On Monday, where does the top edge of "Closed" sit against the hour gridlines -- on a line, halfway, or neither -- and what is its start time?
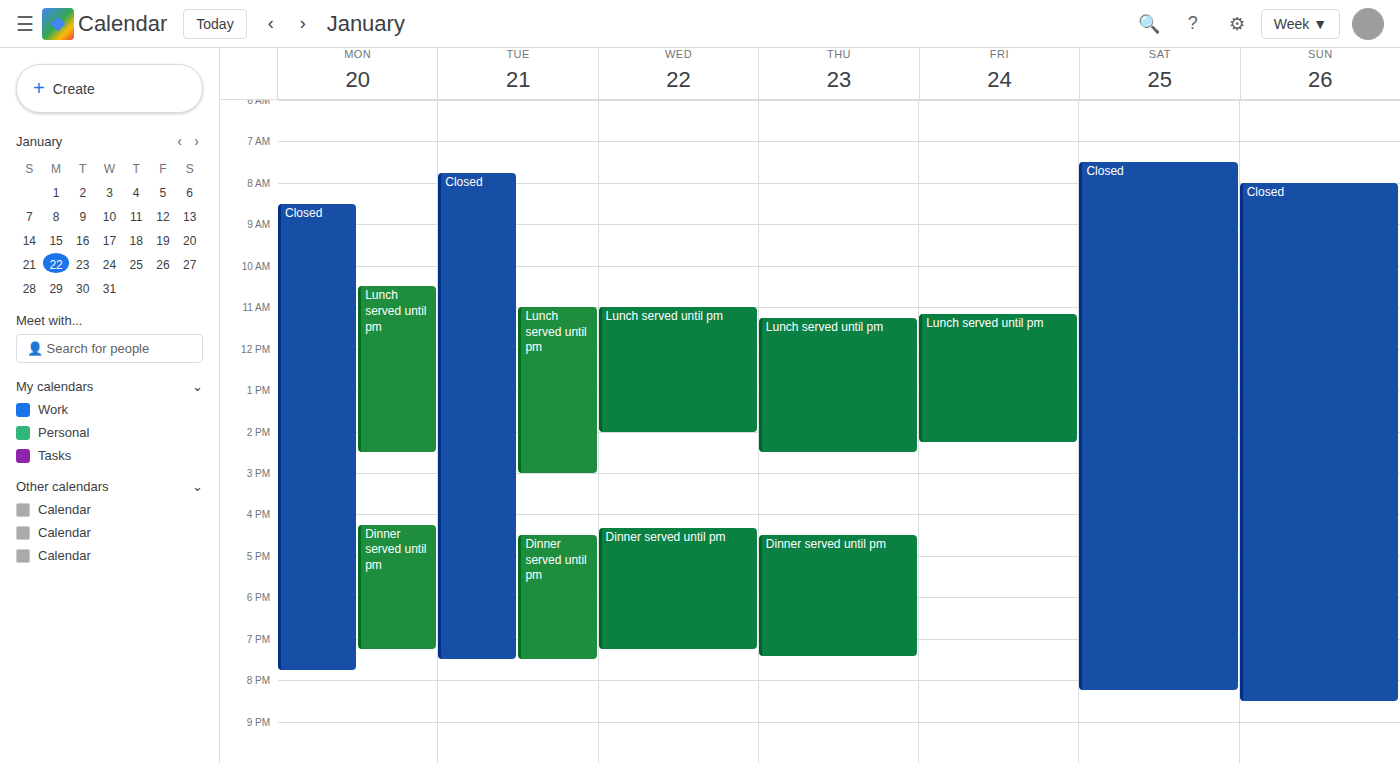
8:30 AM -- halfway between the 8 AM and 9 AM lines.